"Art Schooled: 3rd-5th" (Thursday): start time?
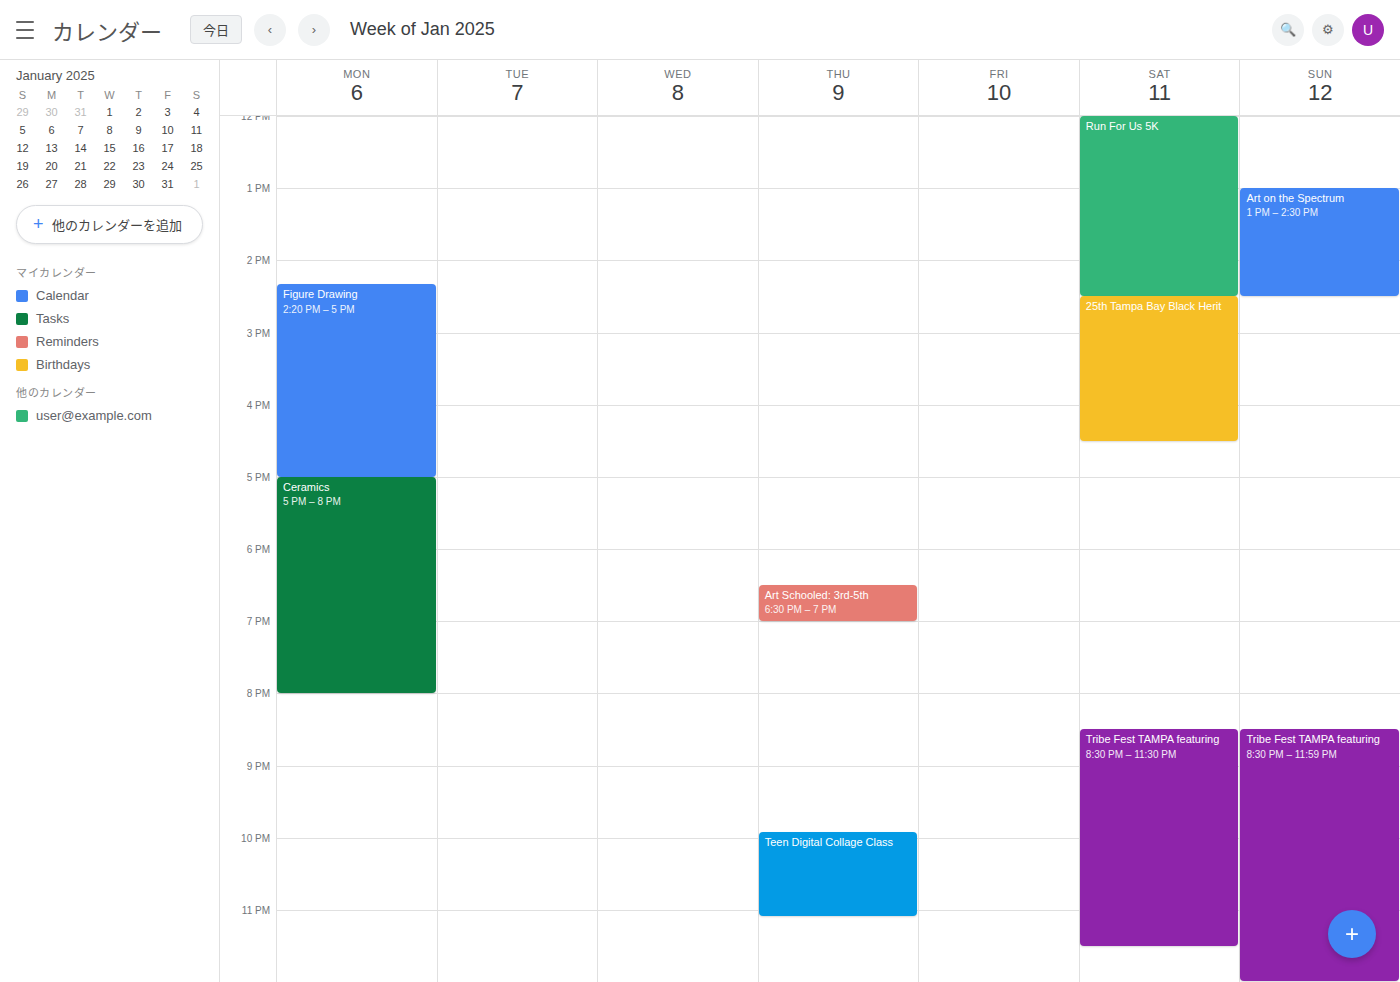
18:30